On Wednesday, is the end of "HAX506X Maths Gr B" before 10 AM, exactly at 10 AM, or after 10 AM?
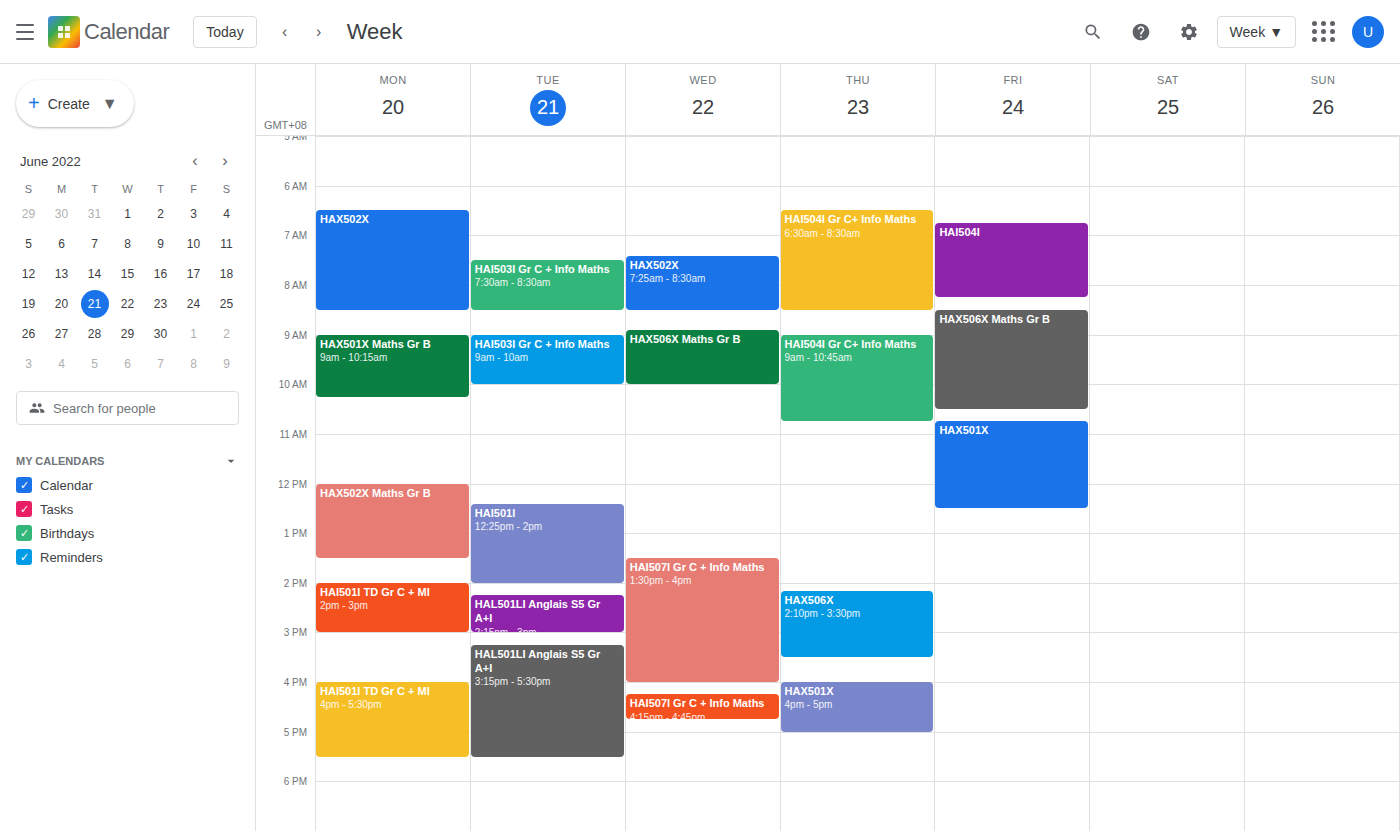
10:00 AM -- exactly at 10 AM, on the 10 AM line.